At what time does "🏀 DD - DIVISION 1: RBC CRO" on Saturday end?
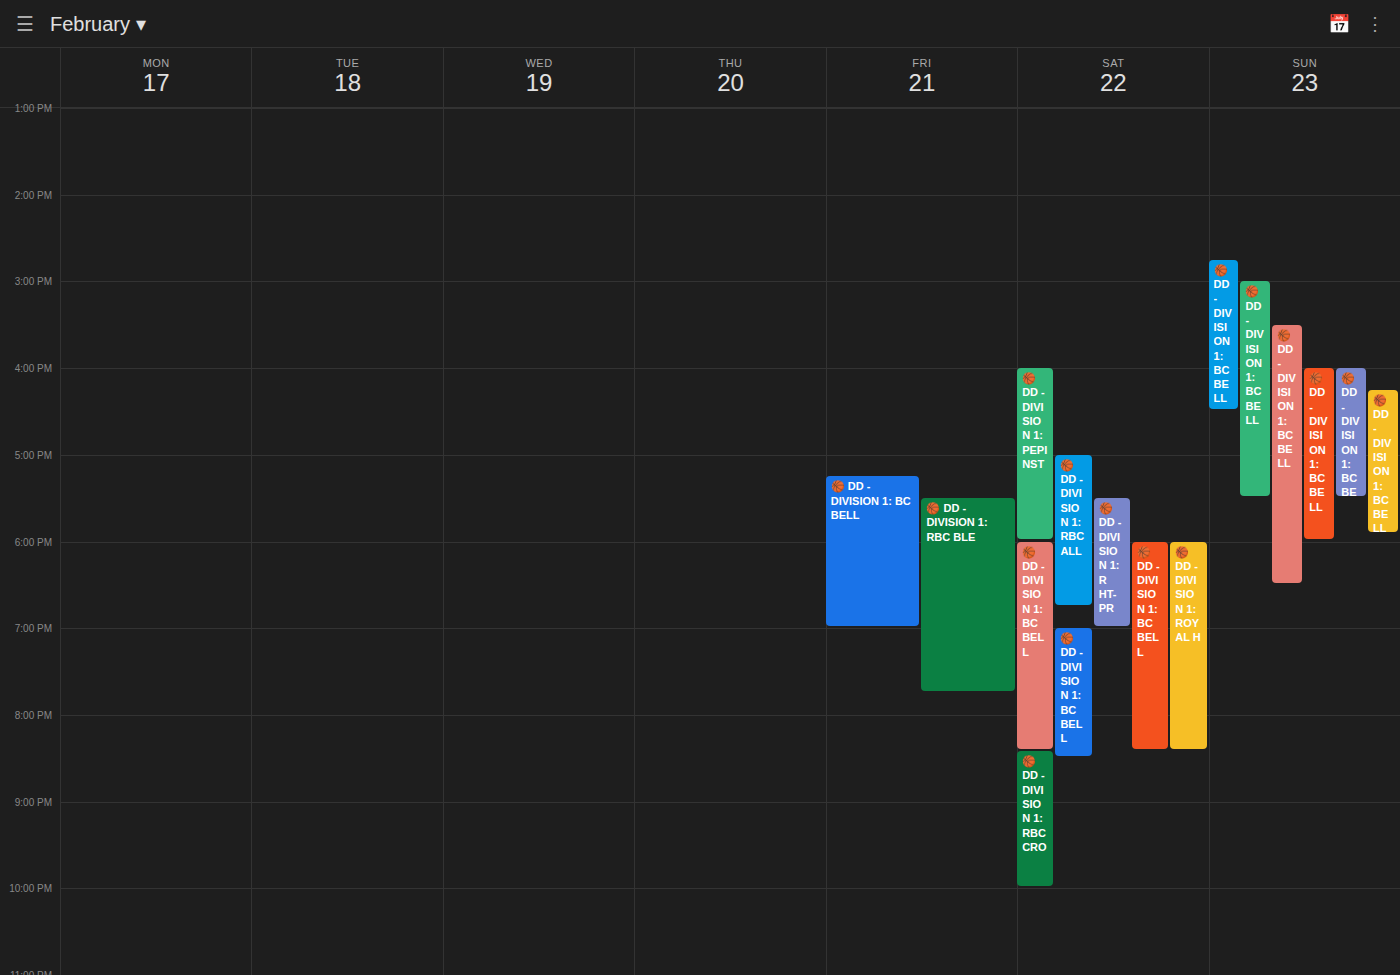
22:00